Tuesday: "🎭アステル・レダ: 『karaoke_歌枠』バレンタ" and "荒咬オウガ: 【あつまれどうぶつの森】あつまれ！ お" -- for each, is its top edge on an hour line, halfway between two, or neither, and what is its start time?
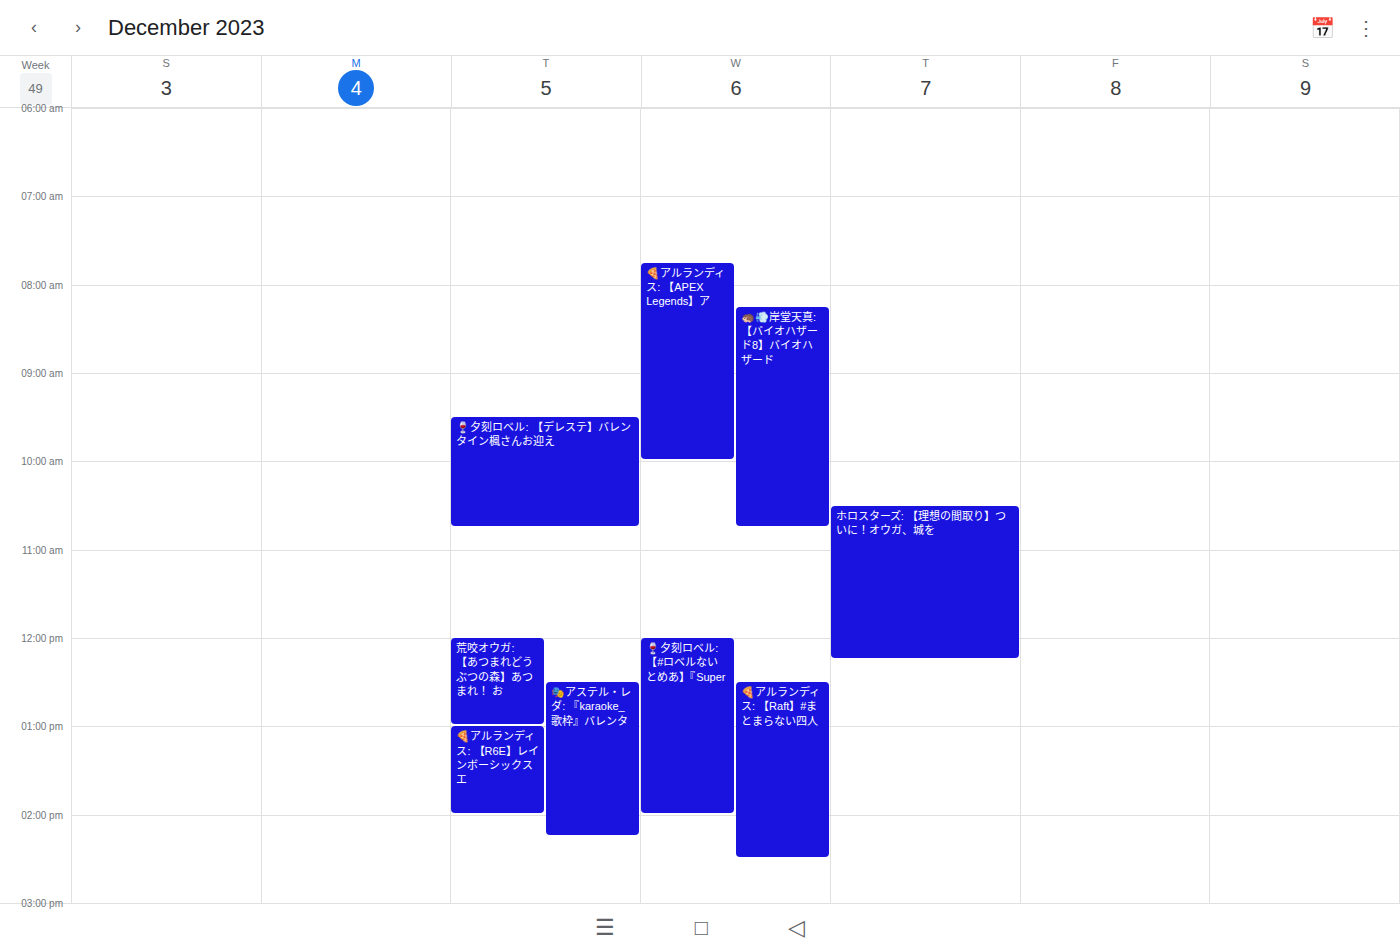
"🎭アステル・レダ: 『karaoke_歌枠』バレンタ": 12:30 PM, halfway between the 12 PM and 1 PM lines. "荒咬オウガ: 【あつまれどうぶつの森】あつまれ！ お": 12:00 PM, exactly on the 12 PM line.